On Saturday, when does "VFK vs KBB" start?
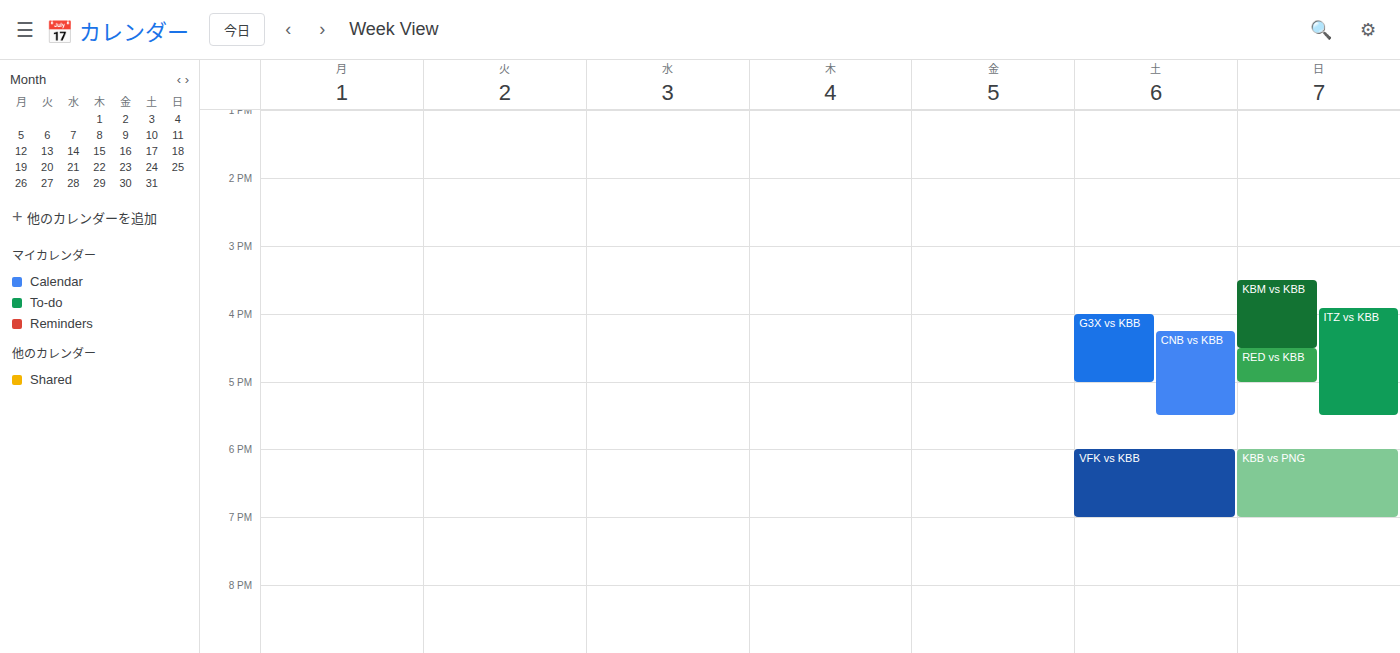
6:00 PM